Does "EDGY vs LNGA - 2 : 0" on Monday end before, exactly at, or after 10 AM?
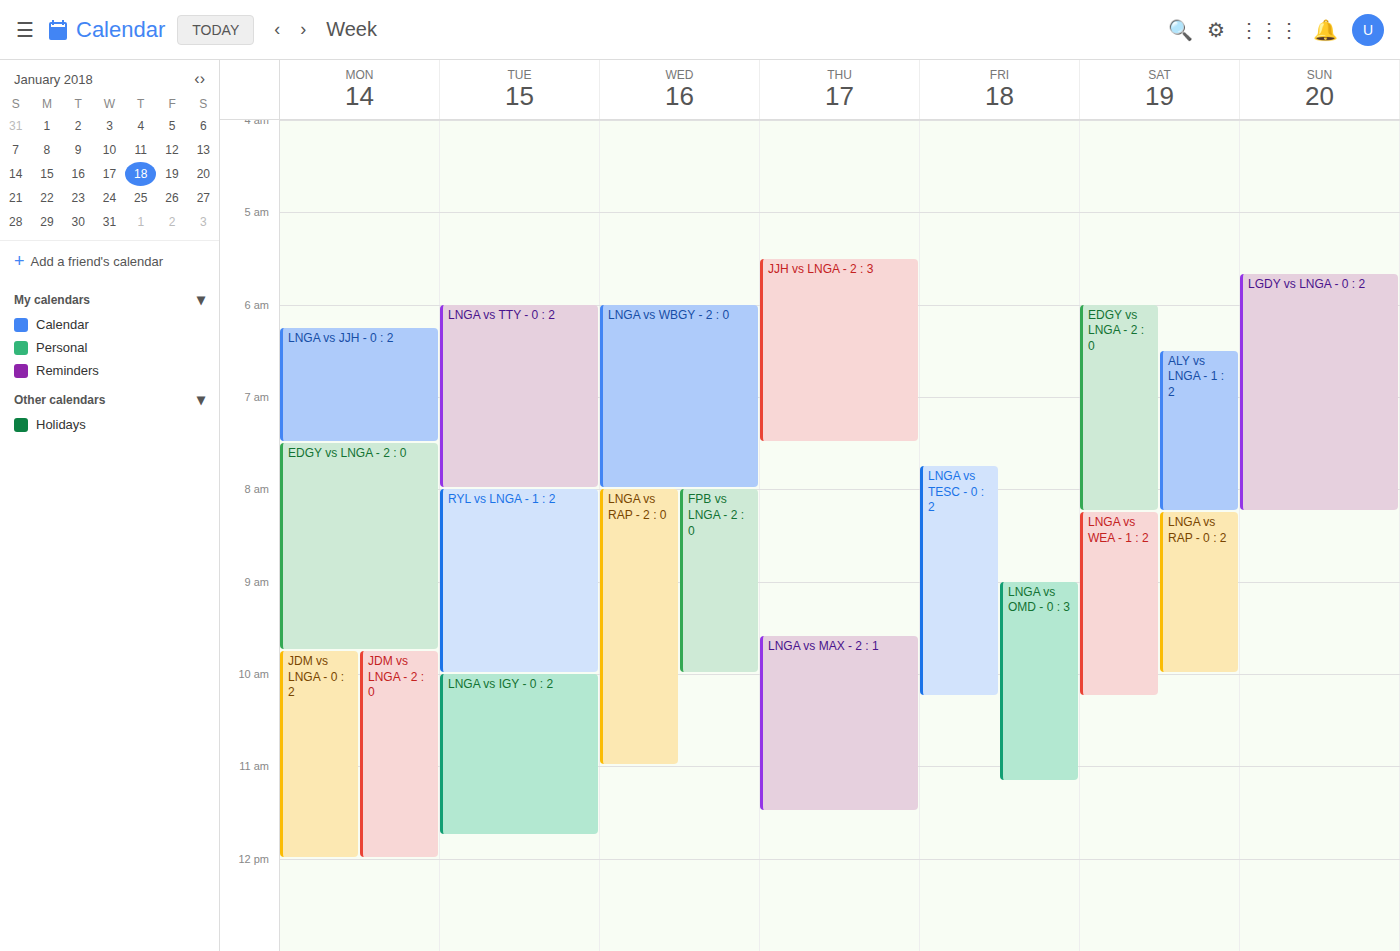
9:45 AM -- before 10 AM, 15 minutes above the 10 AM line.